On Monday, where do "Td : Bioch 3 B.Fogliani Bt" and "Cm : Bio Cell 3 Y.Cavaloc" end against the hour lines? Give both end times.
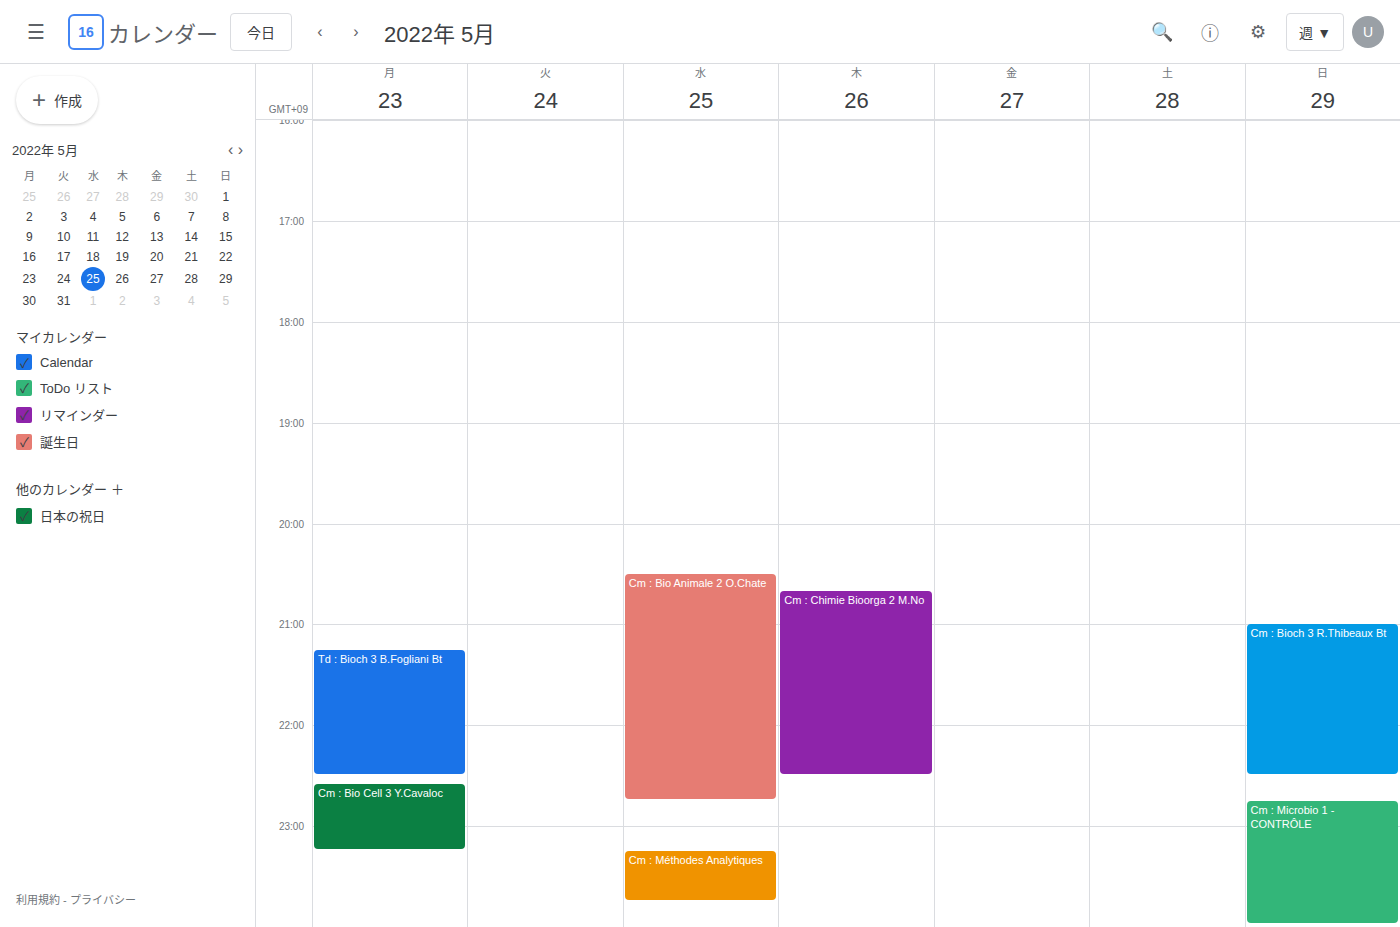
"Td : Bioch 3 B.Fogliani Bt": 10:30 PM, halfway between the 10 PM and 11 PM lines. "Cm : Bio Cell 3 Y.Cavaloc": 11:15 PM, neither: a quarter of the way from the 11 PM line to the 12 AM line.